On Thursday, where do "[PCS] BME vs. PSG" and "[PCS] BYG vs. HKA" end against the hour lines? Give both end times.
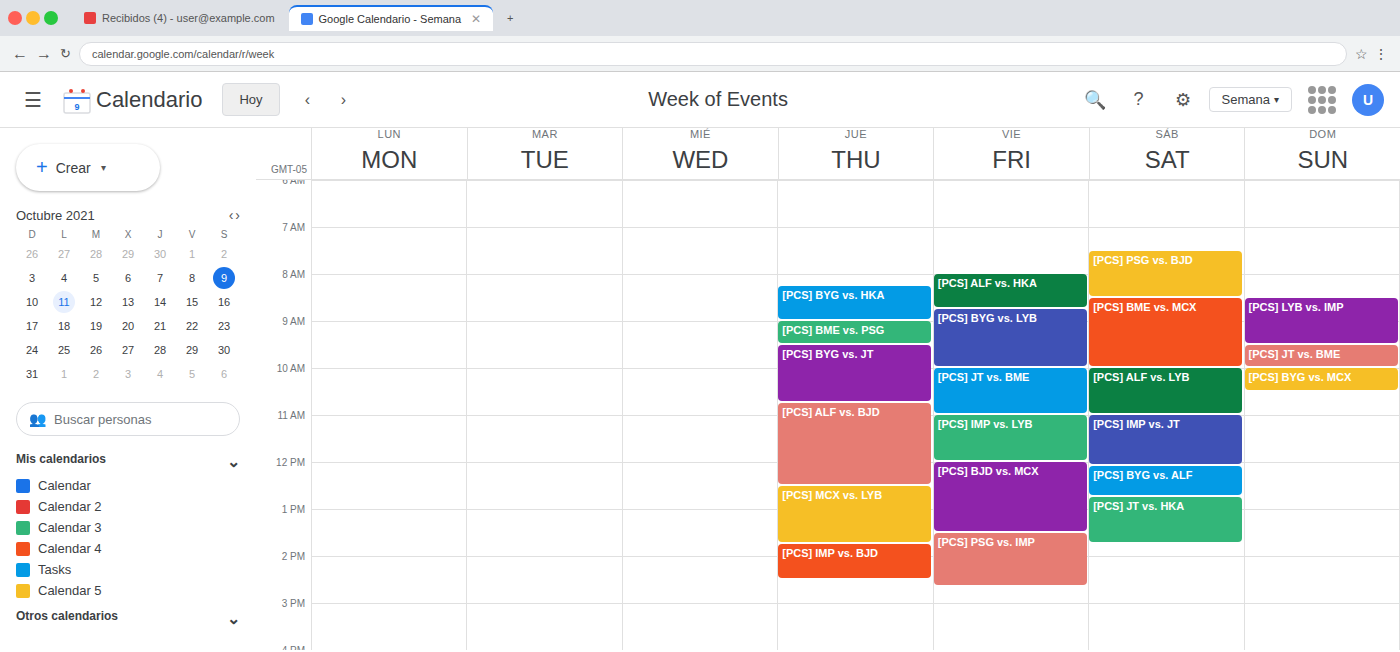
"[PCS] BME vs. PSG": 9:30 AM, halfway between the 9 AM and 10 AM lines. "[PCS] BYG vs. HKA": 9:00 AM, exactly on the 9 AM line.